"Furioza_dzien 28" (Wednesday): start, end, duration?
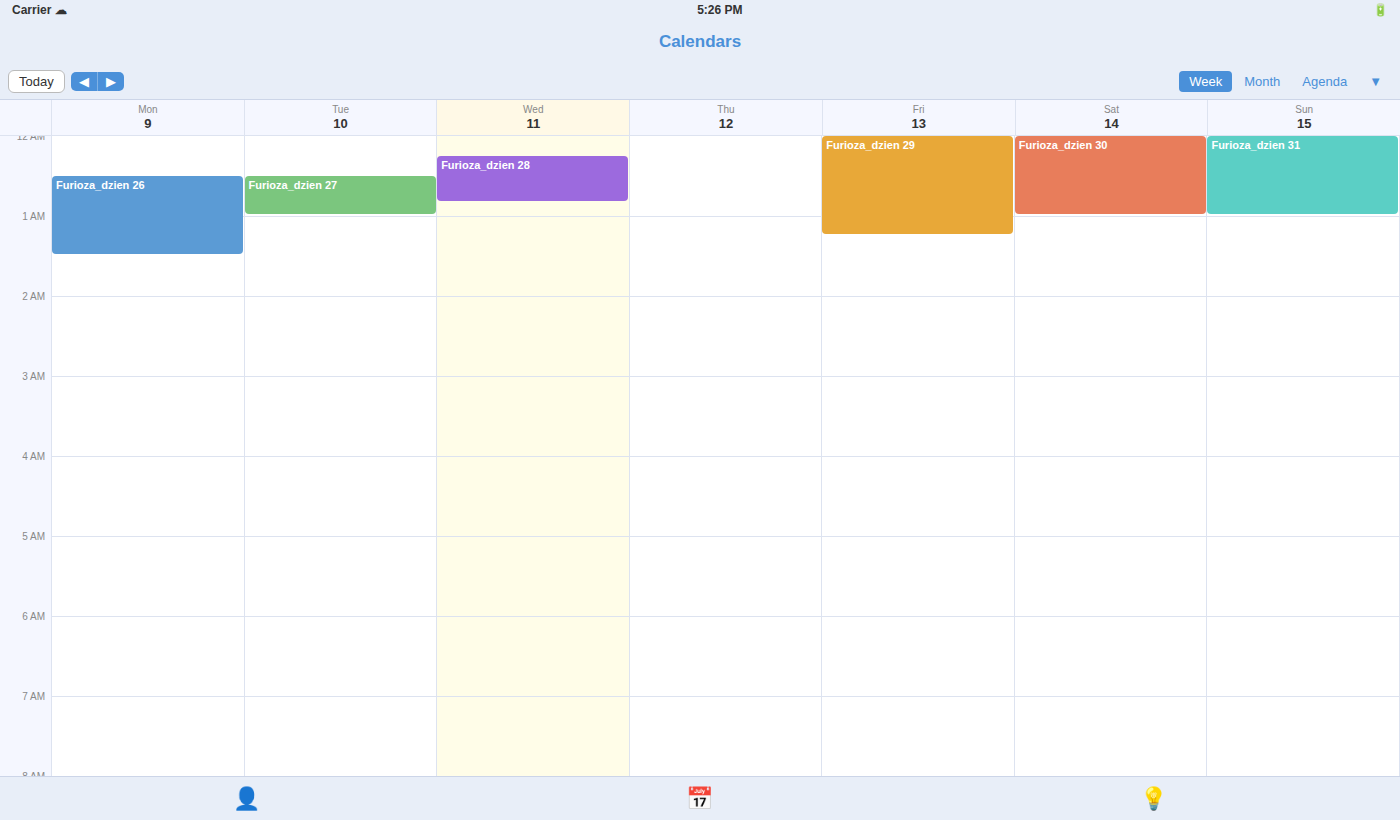
12:15 AM to 12:50 AM, 35 minutes